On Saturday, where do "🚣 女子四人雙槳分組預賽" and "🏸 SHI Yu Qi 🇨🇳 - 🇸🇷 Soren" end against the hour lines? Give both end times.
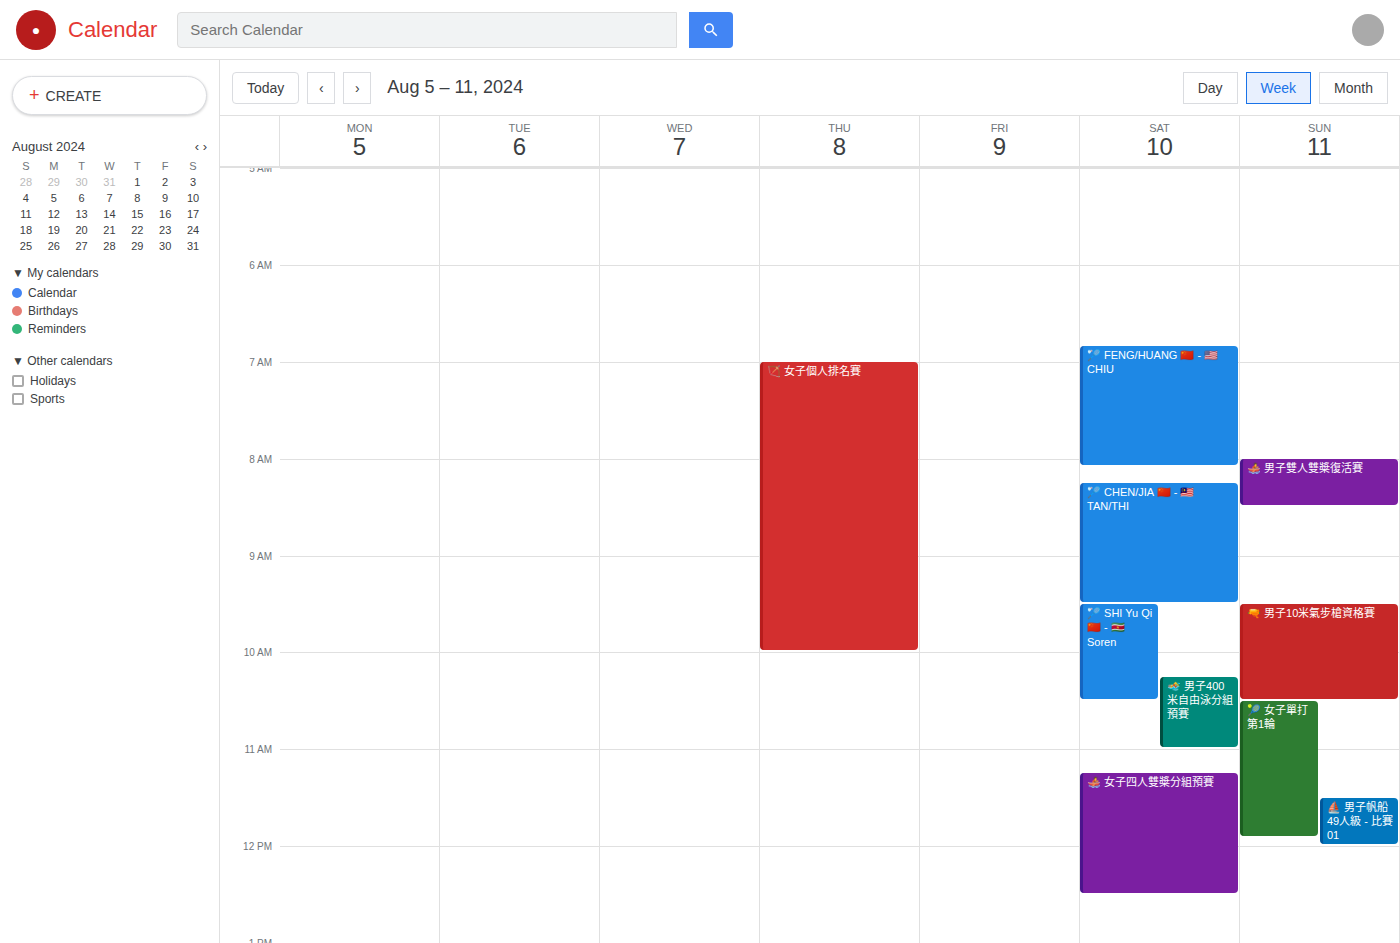
"🚣 女子四人雙槳分組預賽": 12:30 PM, halfway between the 12 PM and 1 PM lines. "🏸 SHI Yu Qi 🇨🇳 - 🇸🇷 Soren": 10:30 AM, halfway between the 10 AM and 11 AM lines.